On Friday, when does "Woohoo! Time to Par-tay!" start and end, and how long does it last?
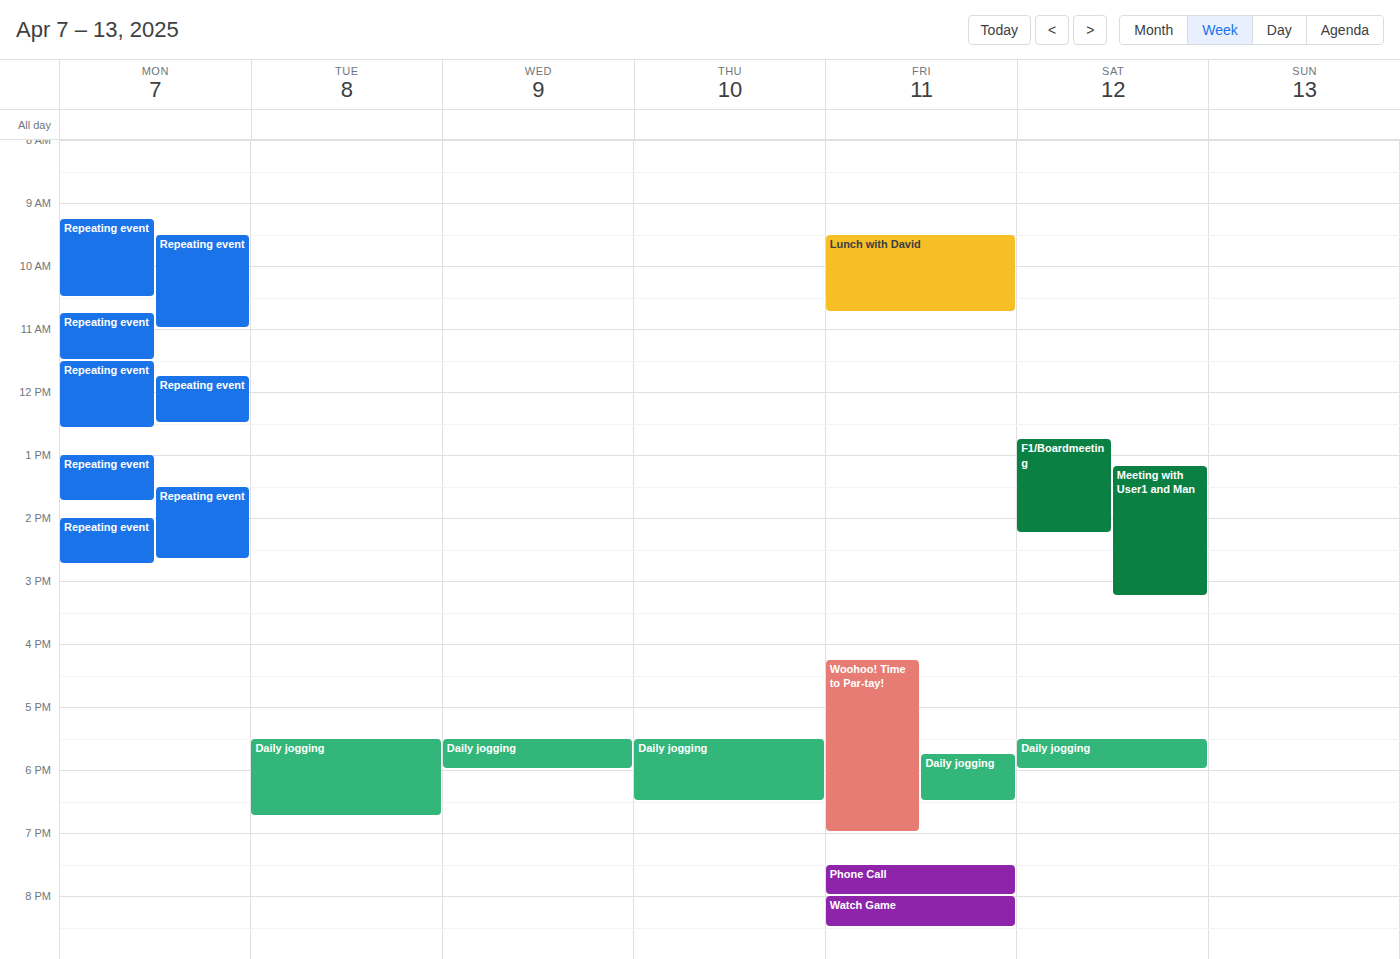
4:15 PM to 7:00 PM, 2 hours 45 minutes